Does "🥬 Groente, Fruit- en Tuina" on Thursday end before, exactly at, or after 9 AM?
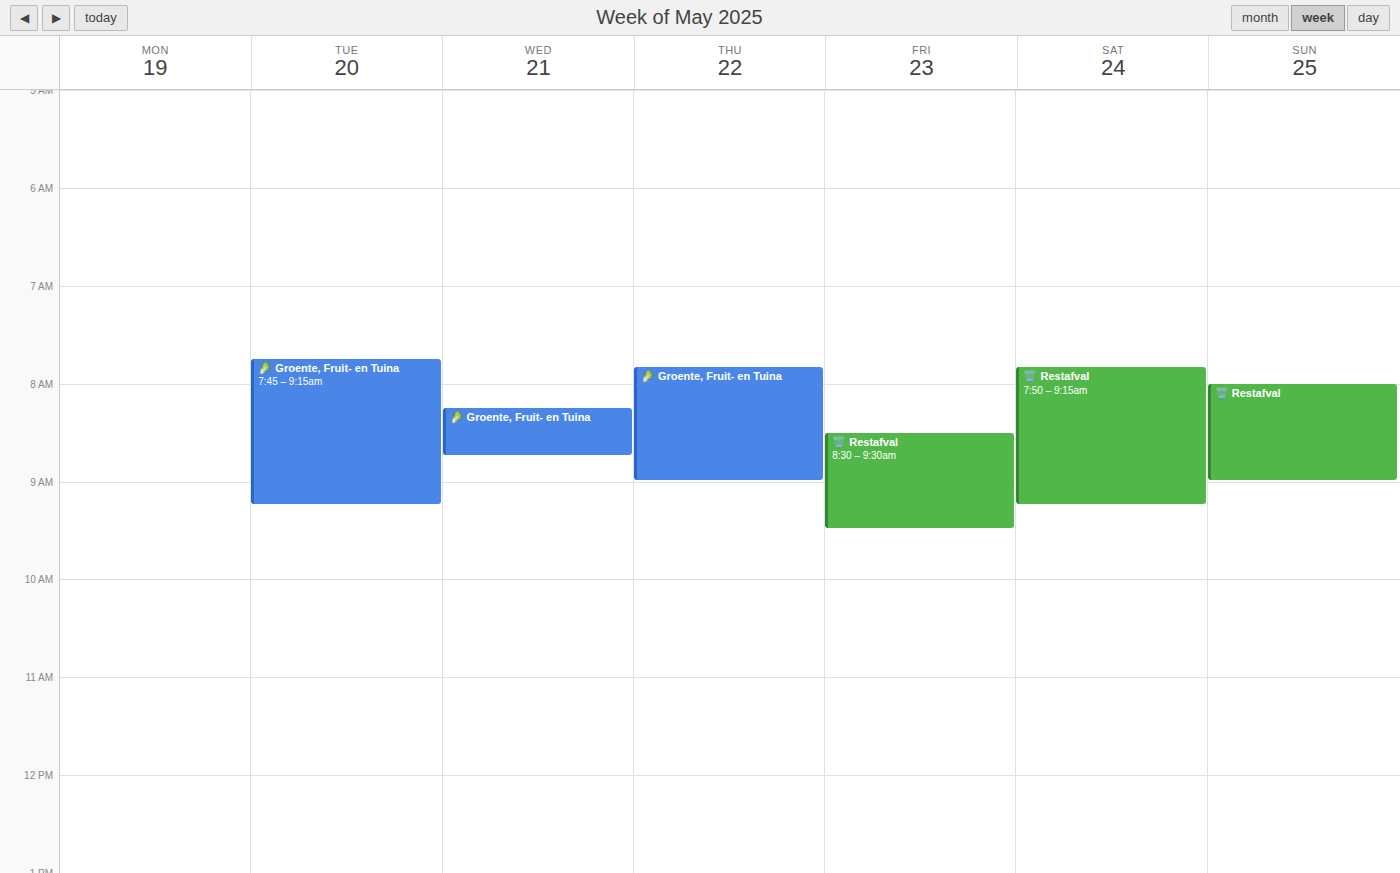
9:00 AM -- exactly at 9 AM, on the 9 AM line.